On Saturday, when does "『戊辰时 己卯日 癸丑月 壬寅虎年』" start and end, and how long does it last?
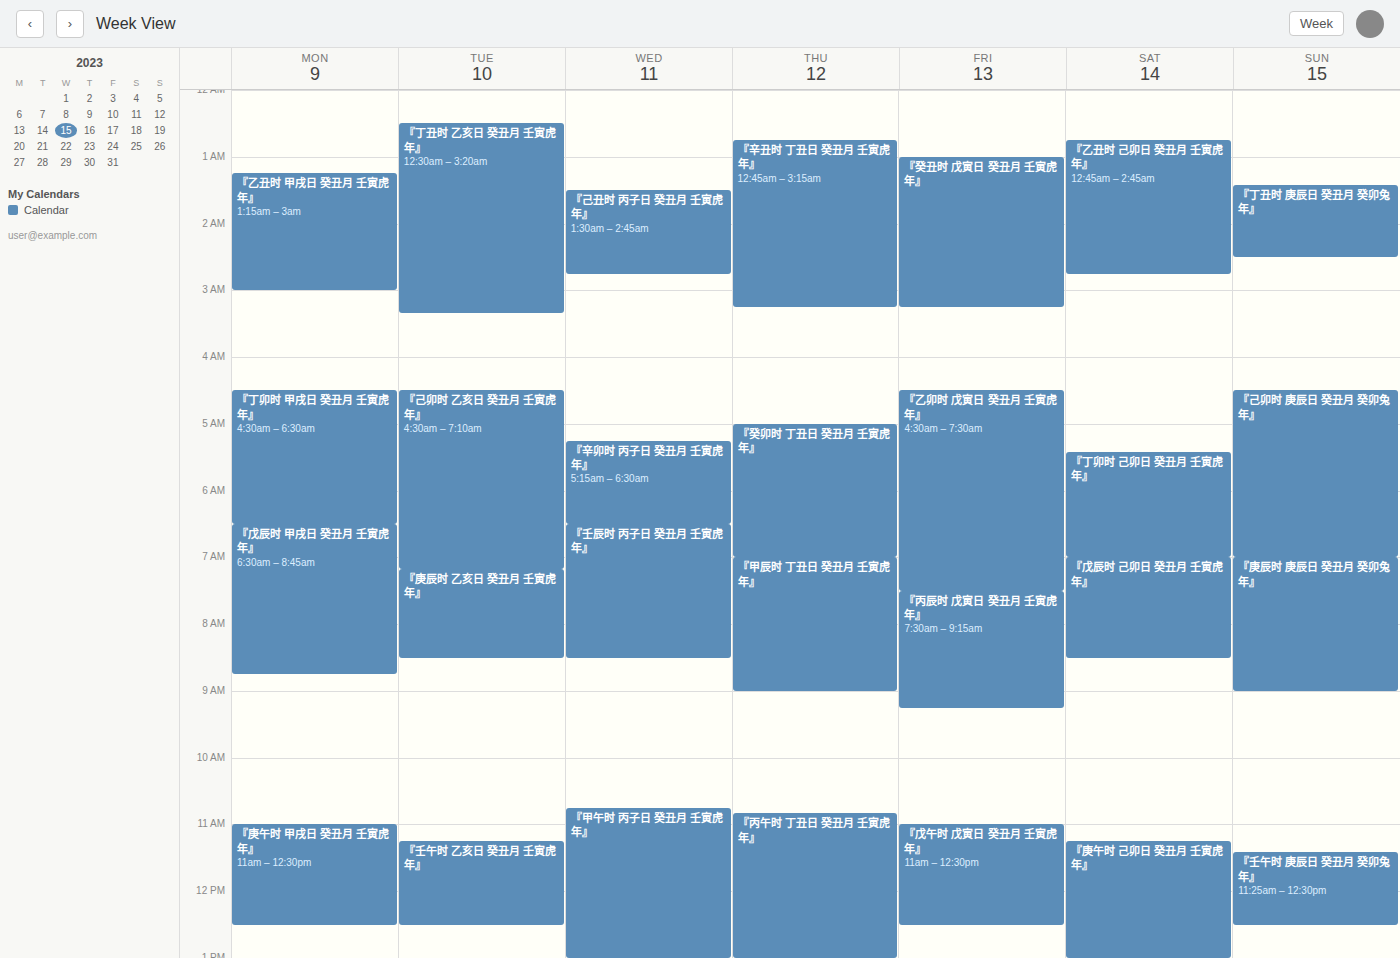
7:00 AM to 8:30 AM, 1 hour 30 minutes